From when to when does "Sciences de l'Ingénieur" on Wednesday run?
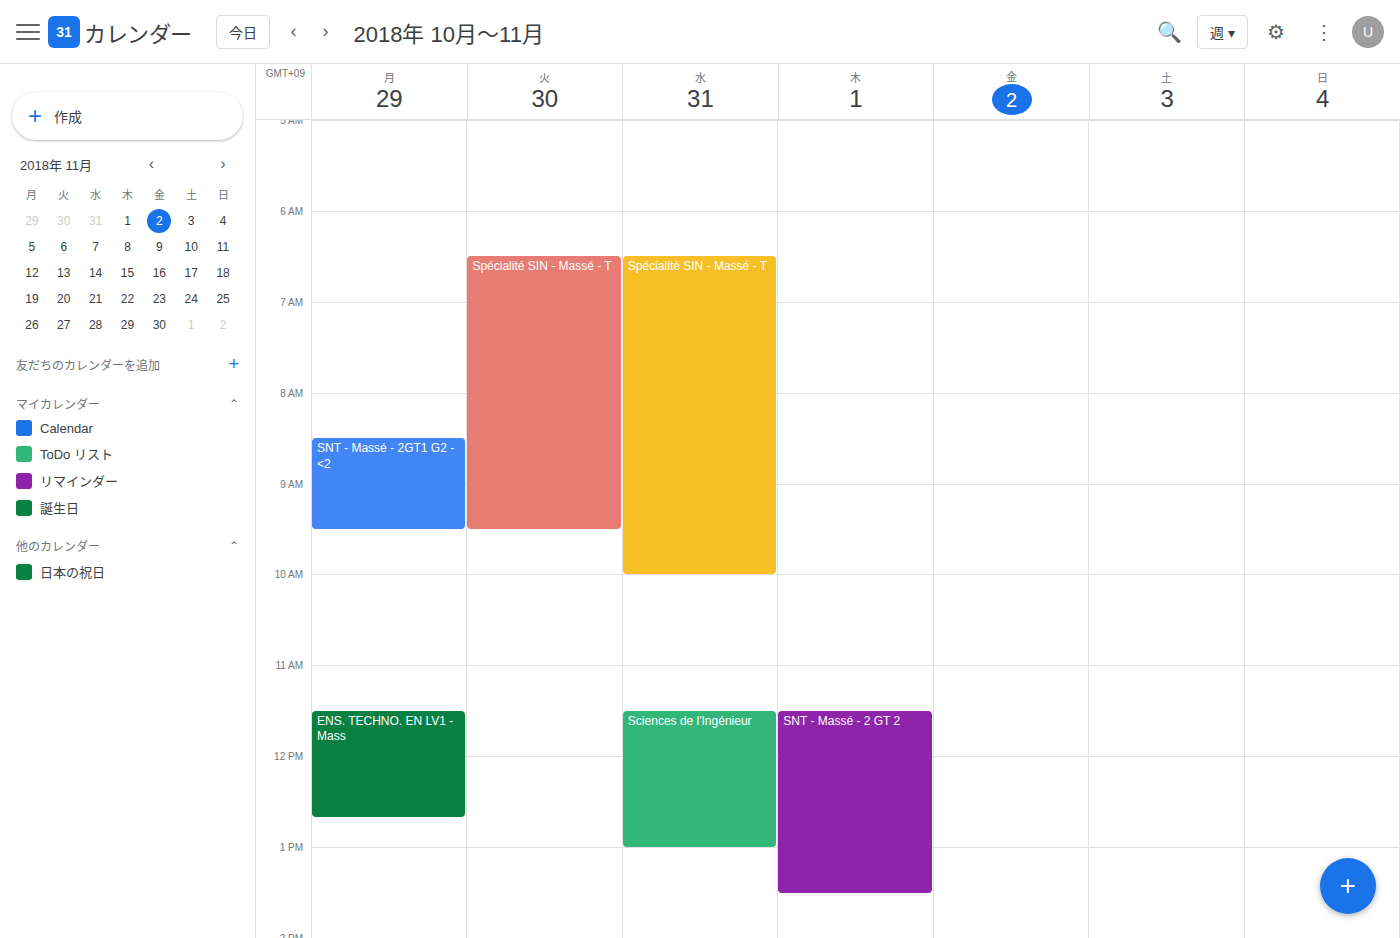
11:30 AM to 1:00 PM